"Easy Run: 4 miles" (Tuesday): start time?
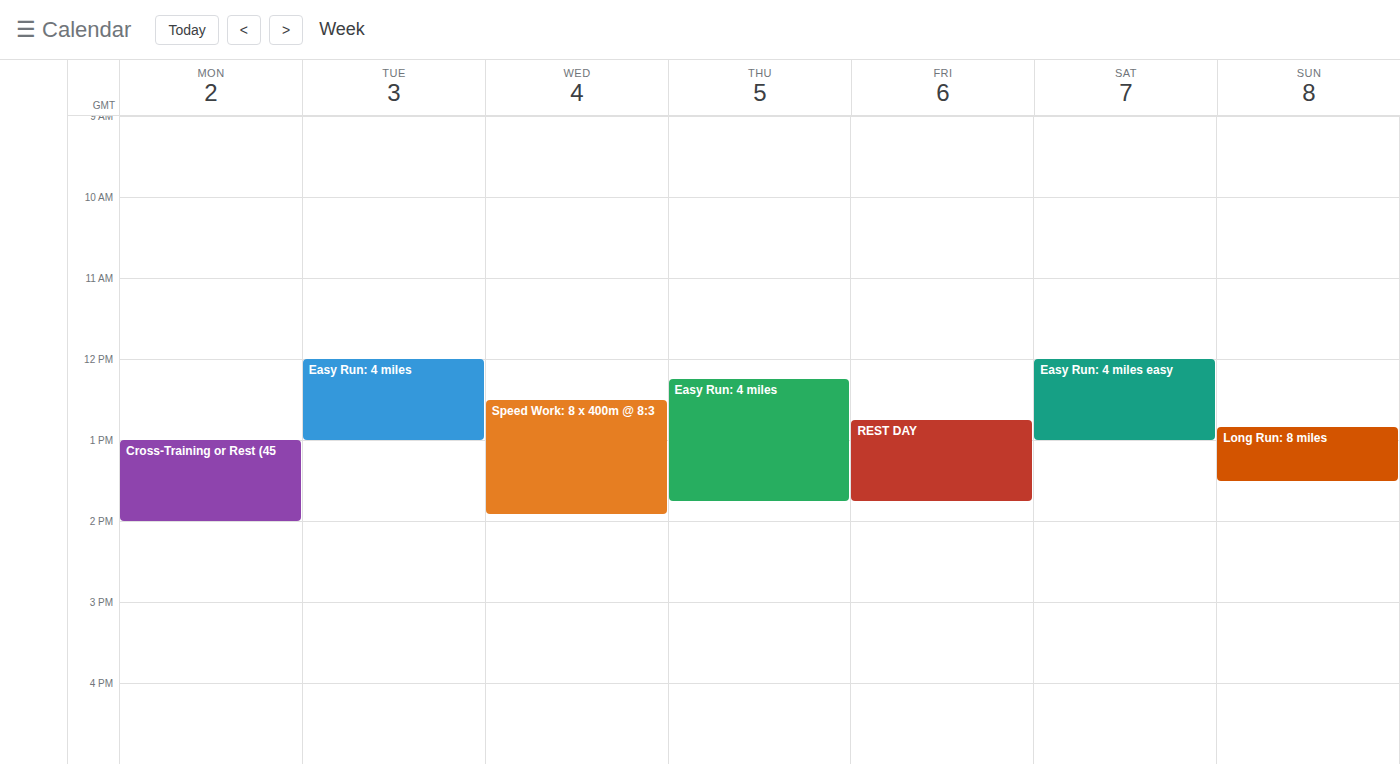
12:00 PM